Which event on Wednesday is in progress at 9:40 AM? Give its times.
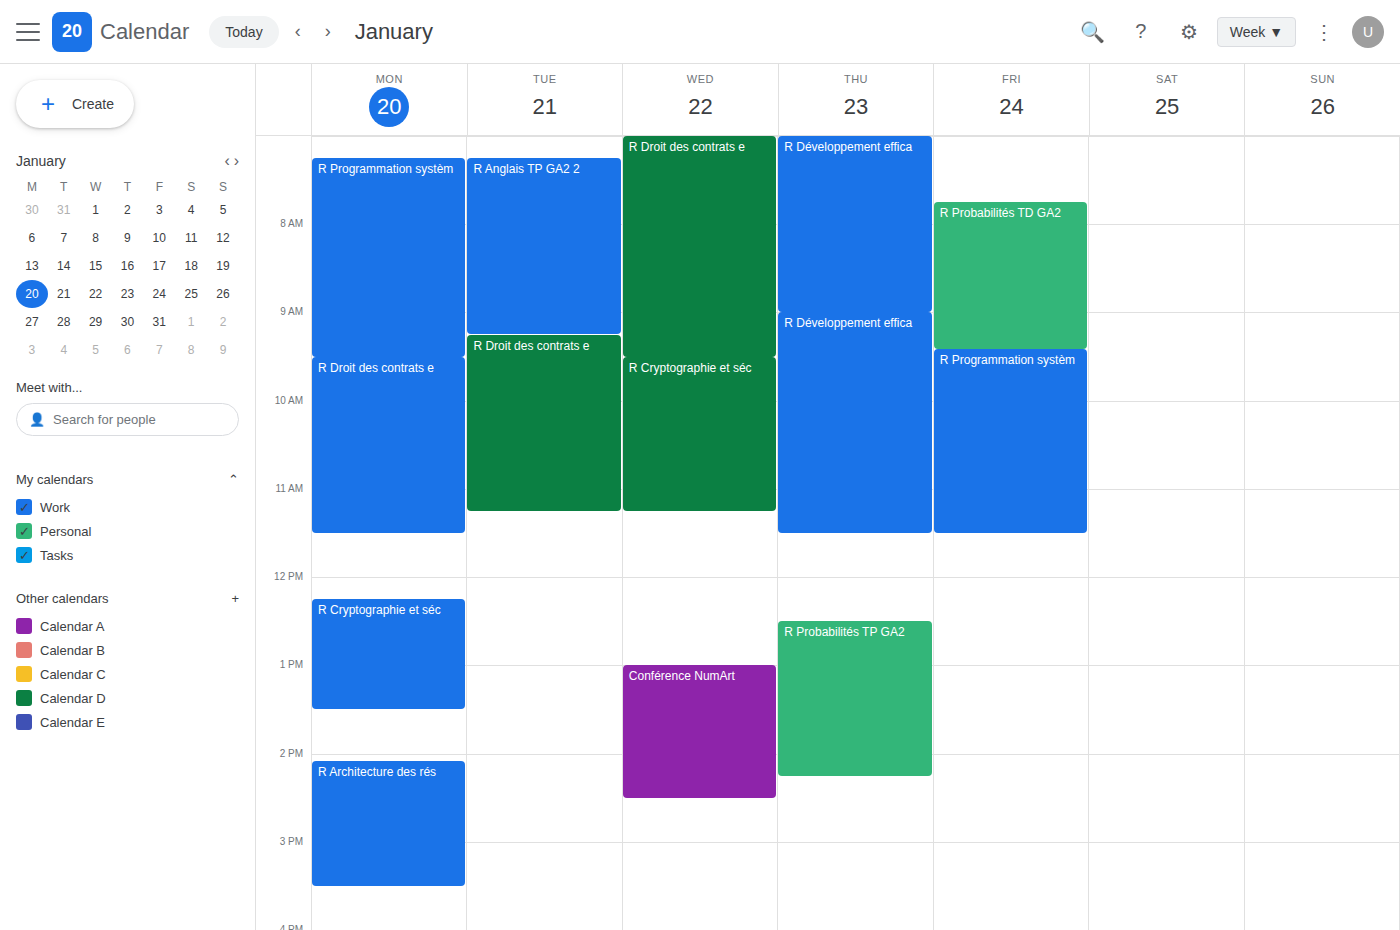
"R Cryptographie et séc", 9:30 AM to 11:15 AM